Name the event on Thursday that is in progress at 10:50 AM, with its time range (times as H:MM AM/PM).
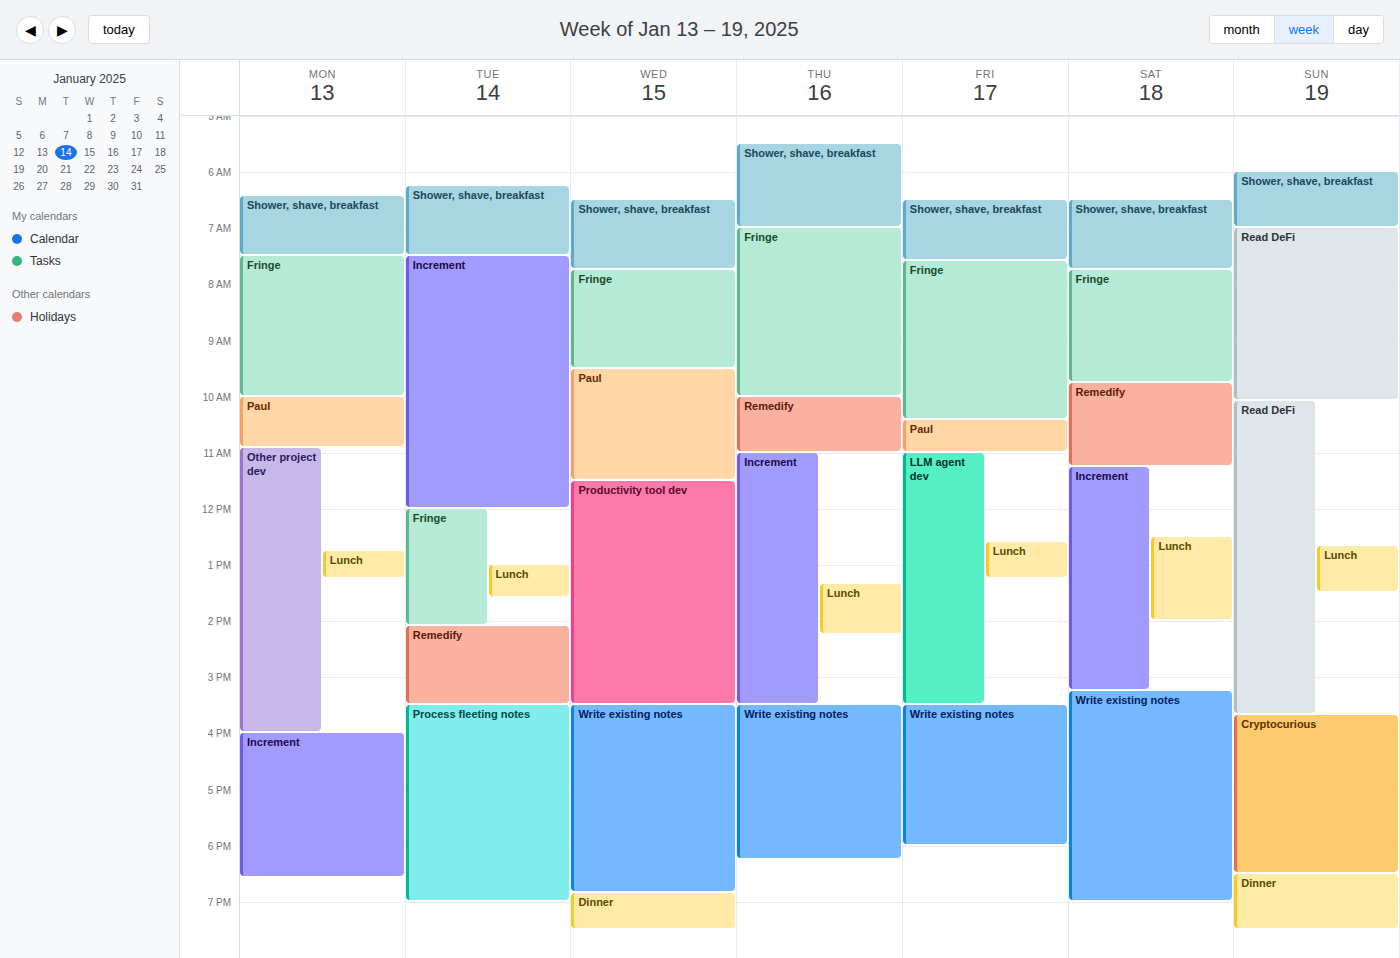
"Remedify", 10:00 AM to 11:00 AM